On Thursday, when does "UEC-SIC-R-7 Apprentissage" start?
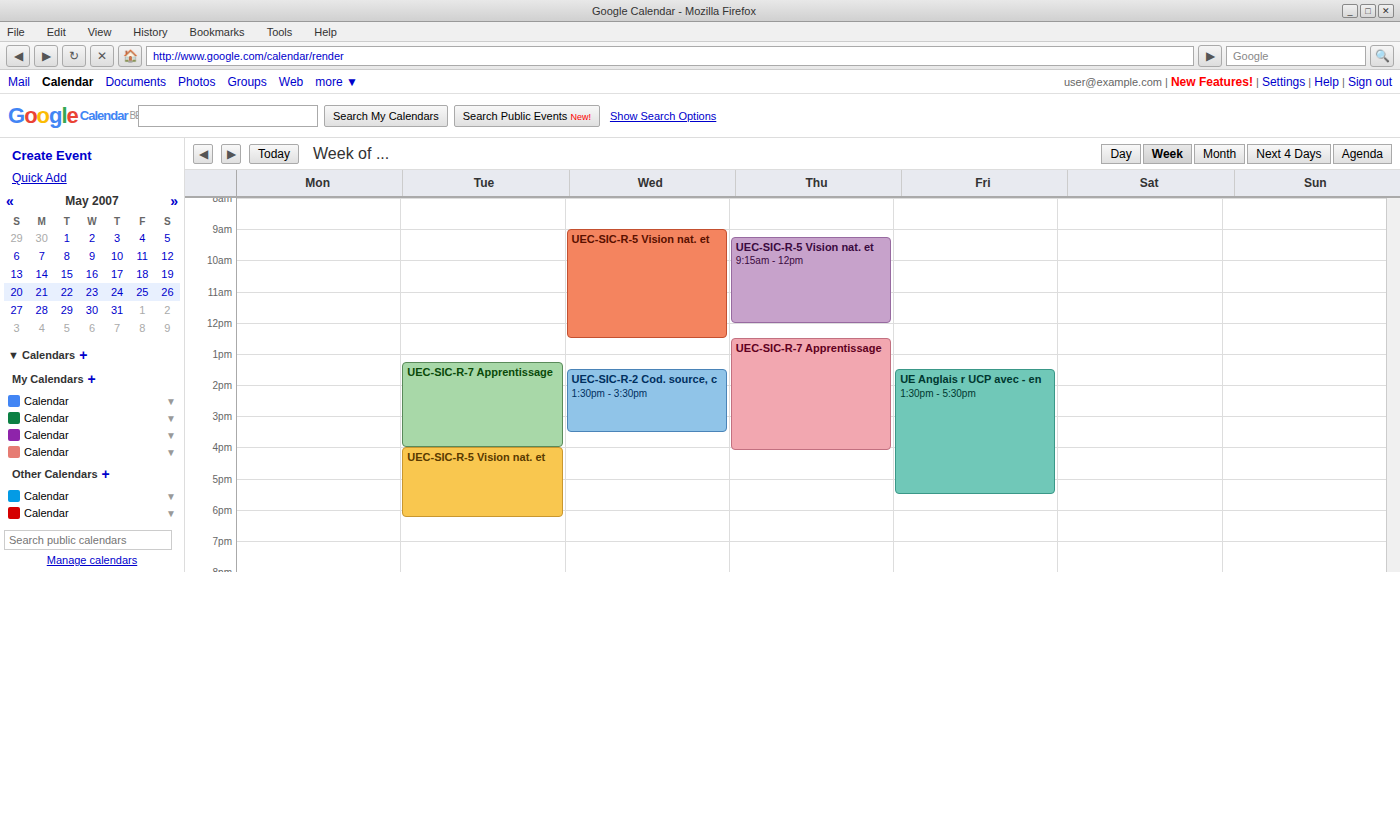
12:30 PM